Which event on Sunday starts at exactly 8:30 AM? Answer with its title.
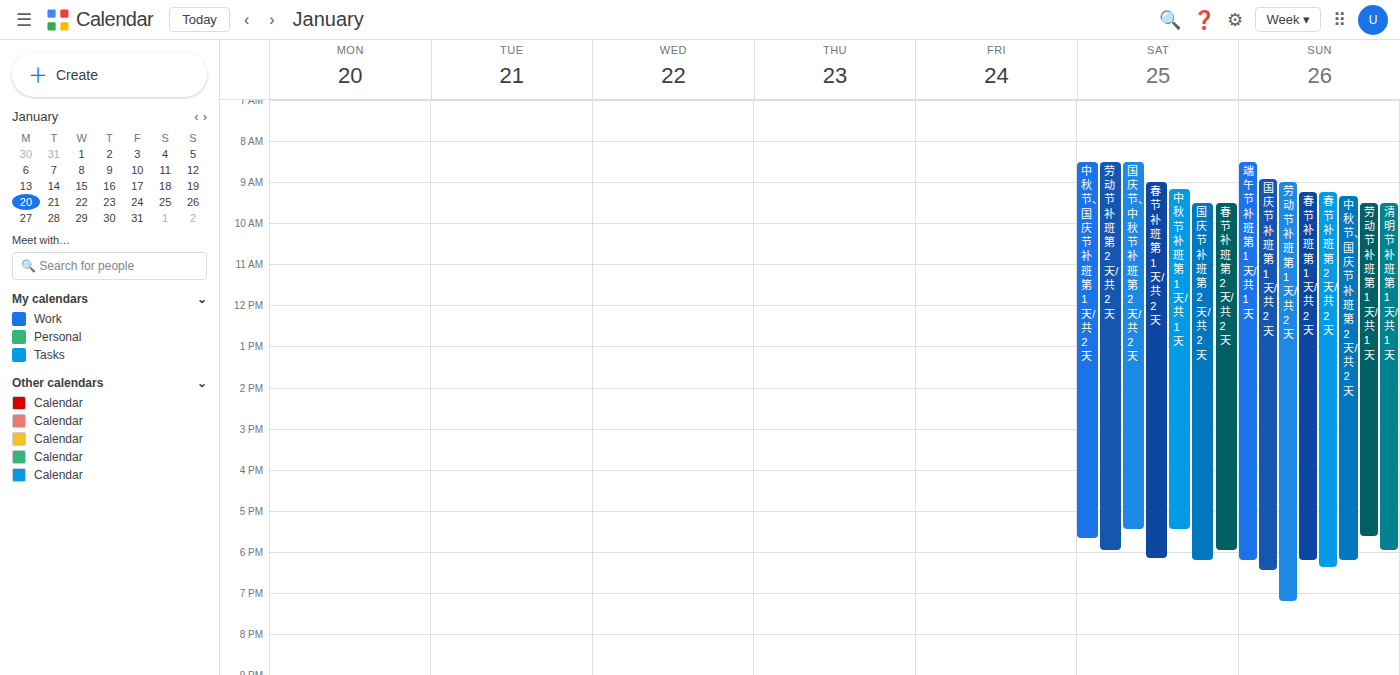
"端午节 补班 第1天/共1天"